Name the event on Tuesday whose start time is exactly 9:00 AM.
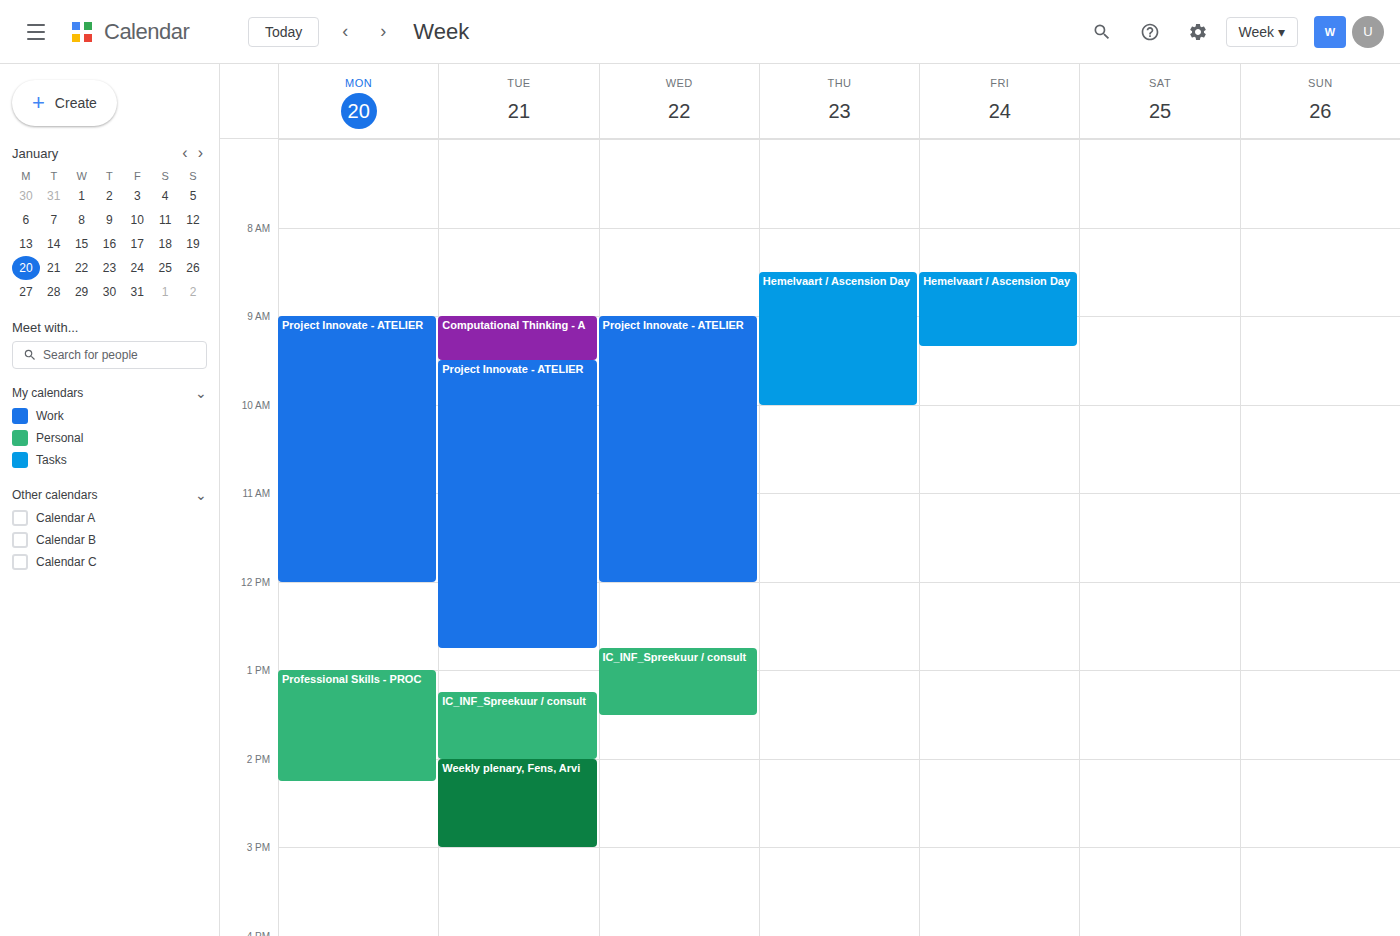
"Computational Thinking - A"